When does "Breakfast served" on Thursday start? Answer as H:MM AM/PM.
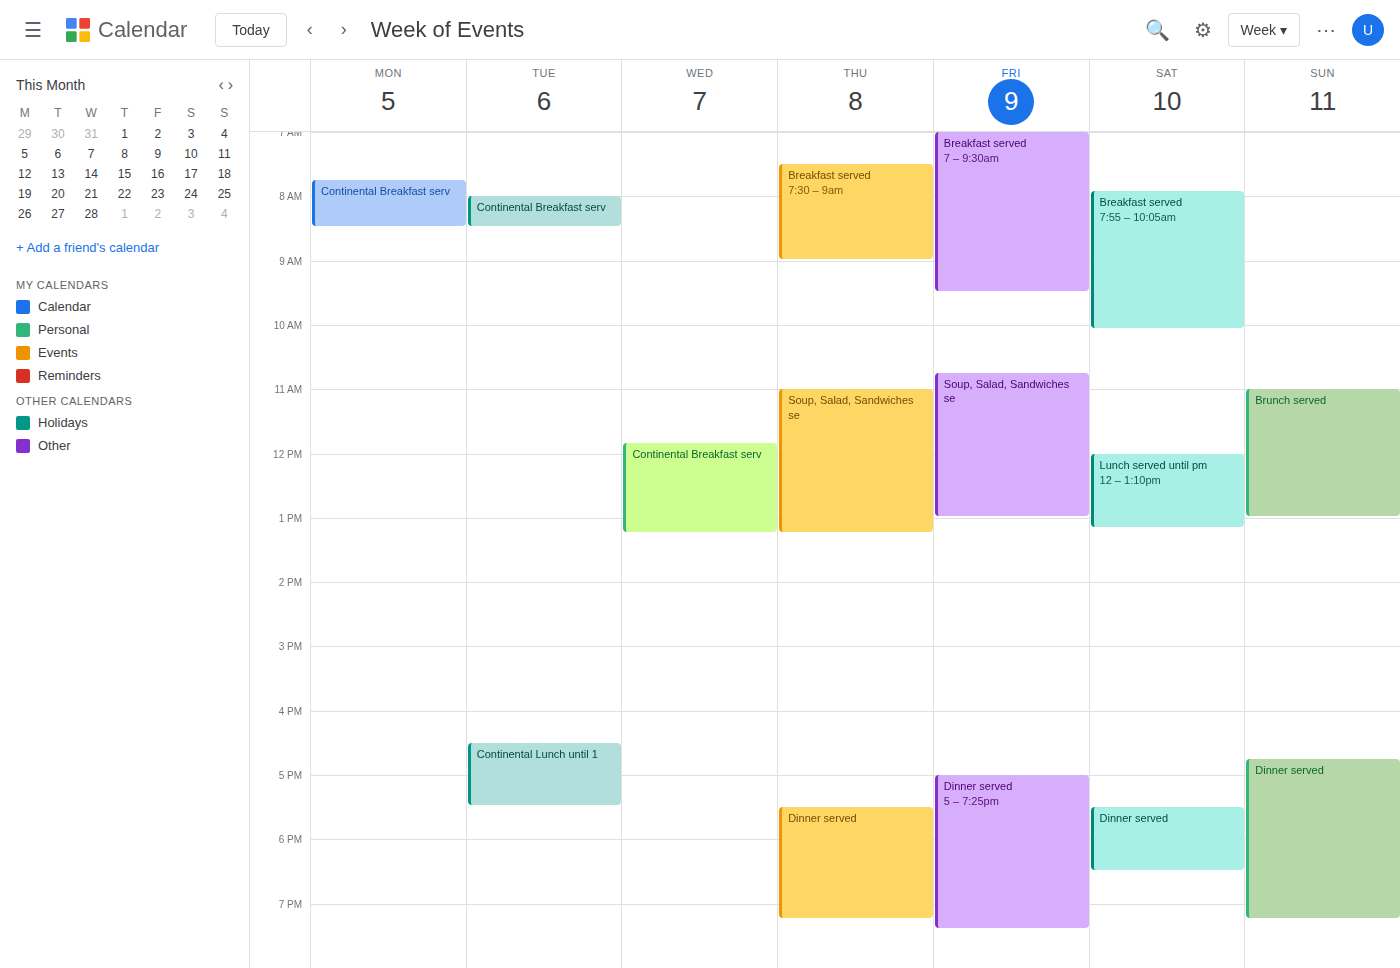
7:30 AM